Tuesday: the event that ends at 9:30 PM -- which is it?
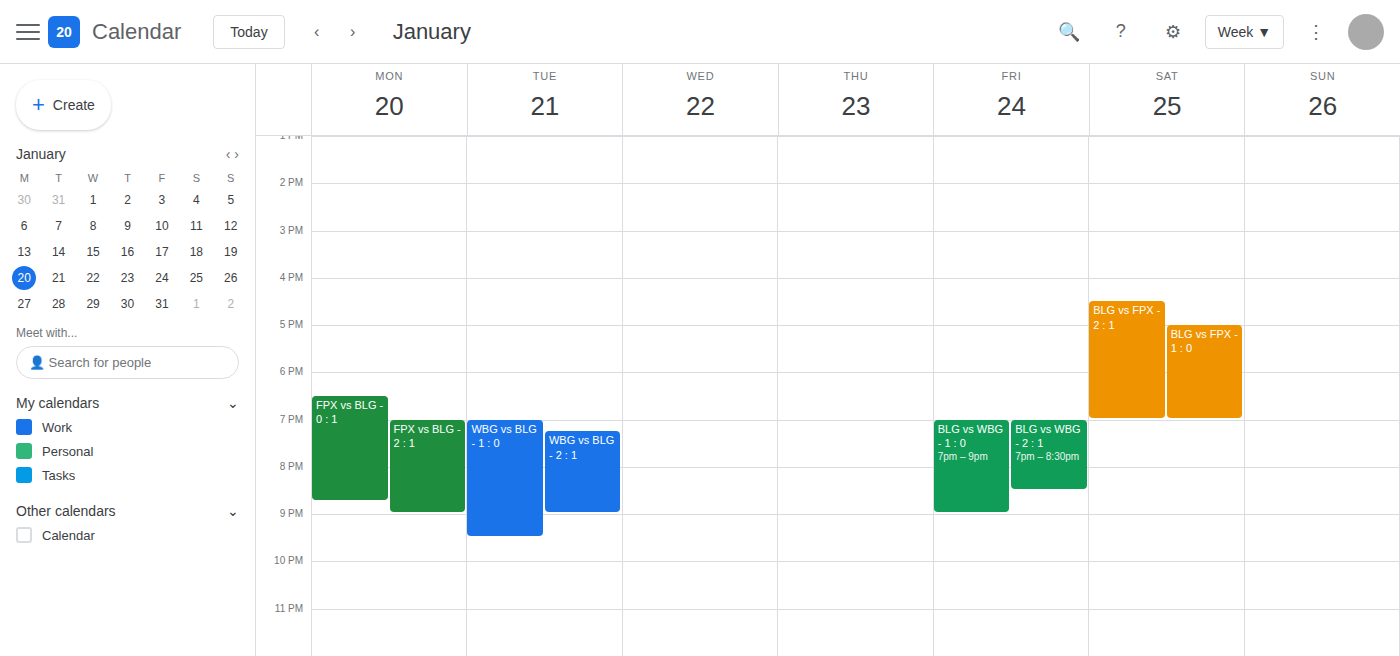
"WBG vs BLG - 1 : 0"